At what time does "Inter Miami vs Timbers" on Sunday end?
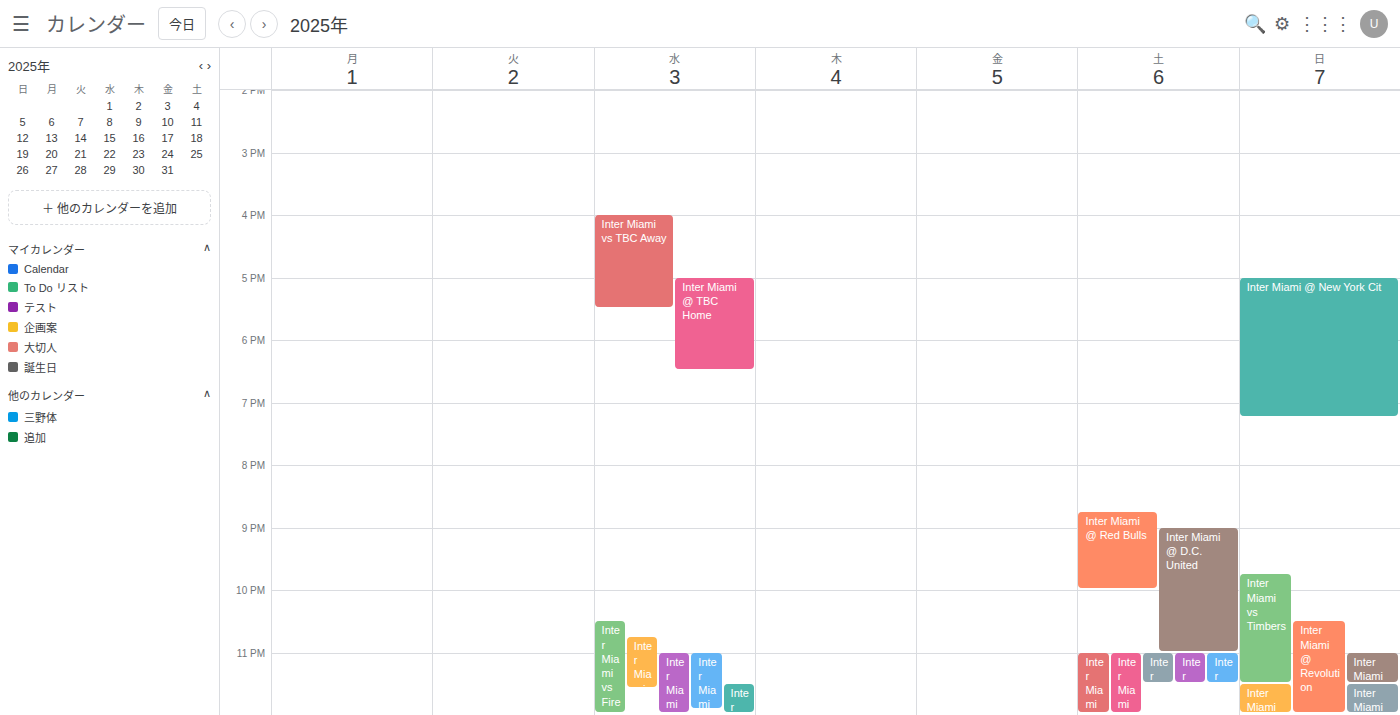
23:30